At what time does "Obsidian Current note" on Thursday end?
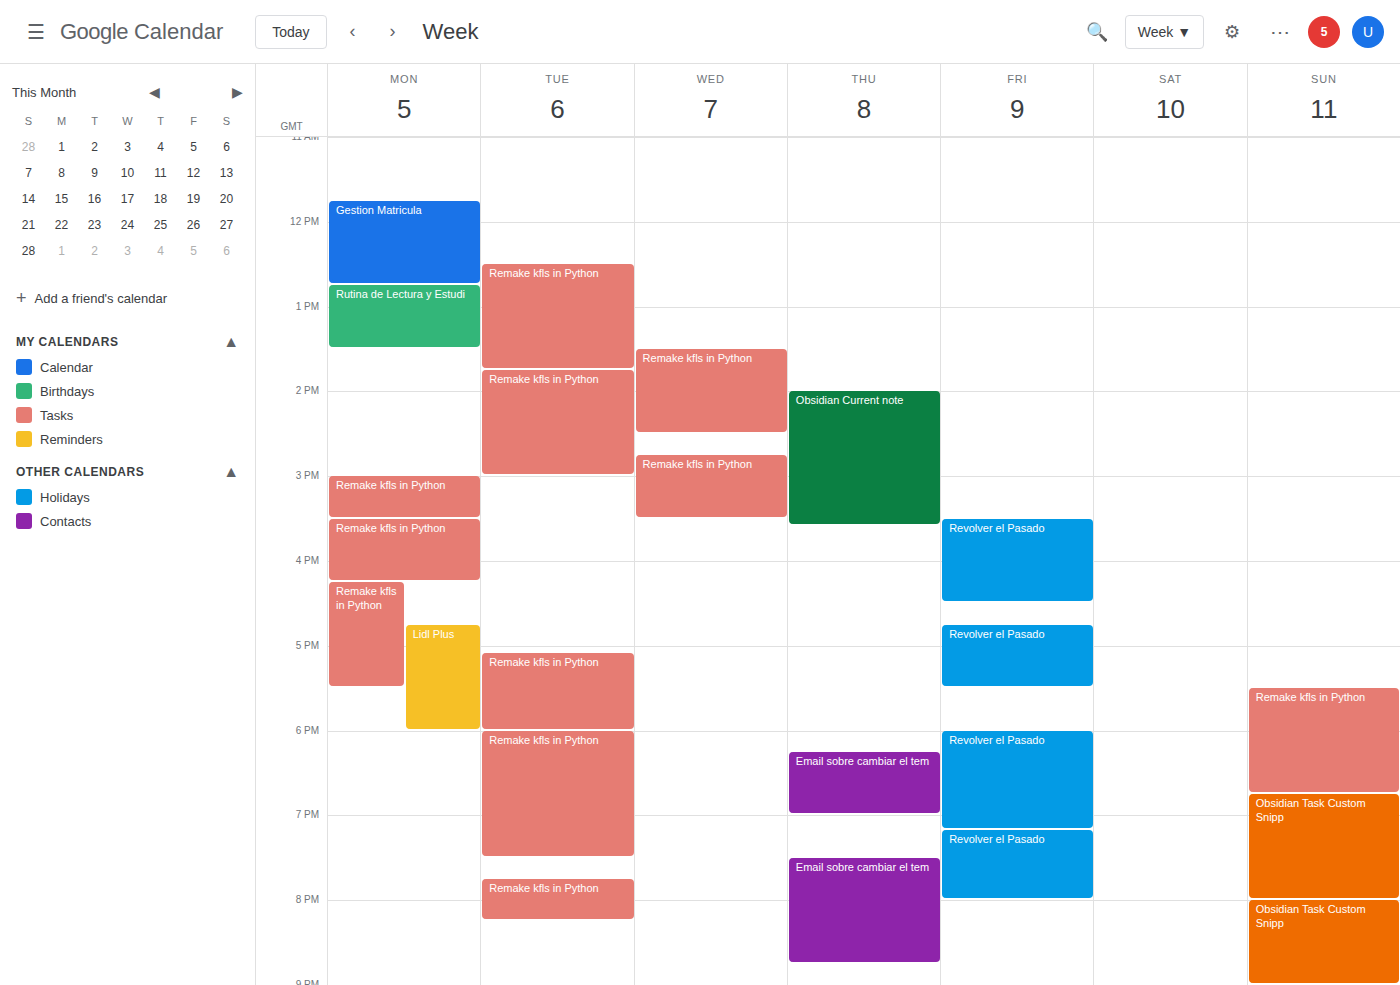
3:35 PM